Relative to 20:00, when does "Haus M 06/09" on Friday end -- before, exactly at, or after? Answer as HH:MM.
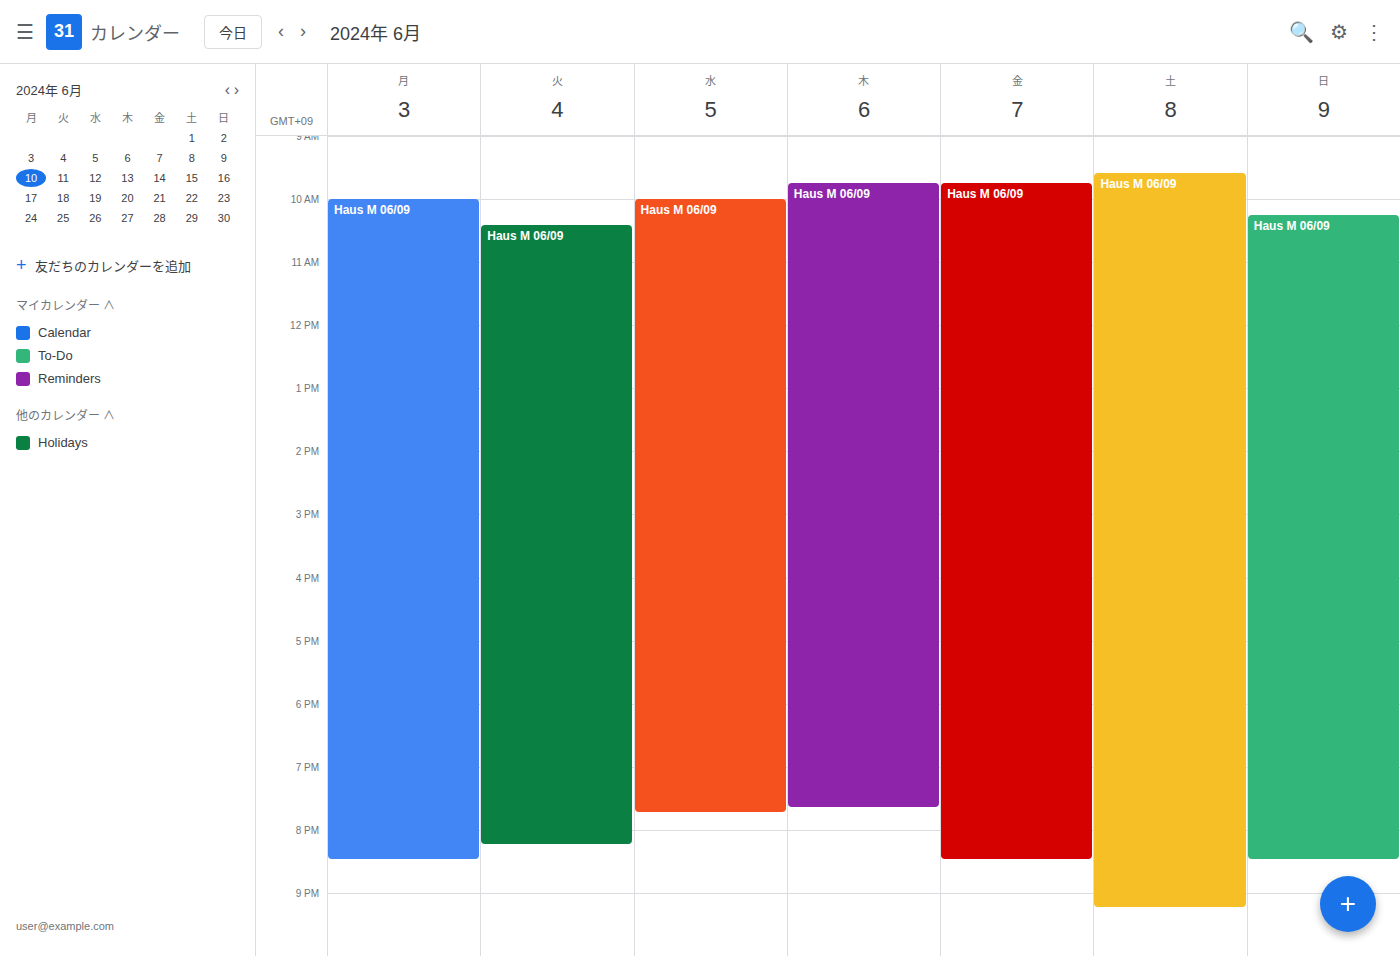
20:30 -- after 20:00, 30 minutes below the 20:00 line.